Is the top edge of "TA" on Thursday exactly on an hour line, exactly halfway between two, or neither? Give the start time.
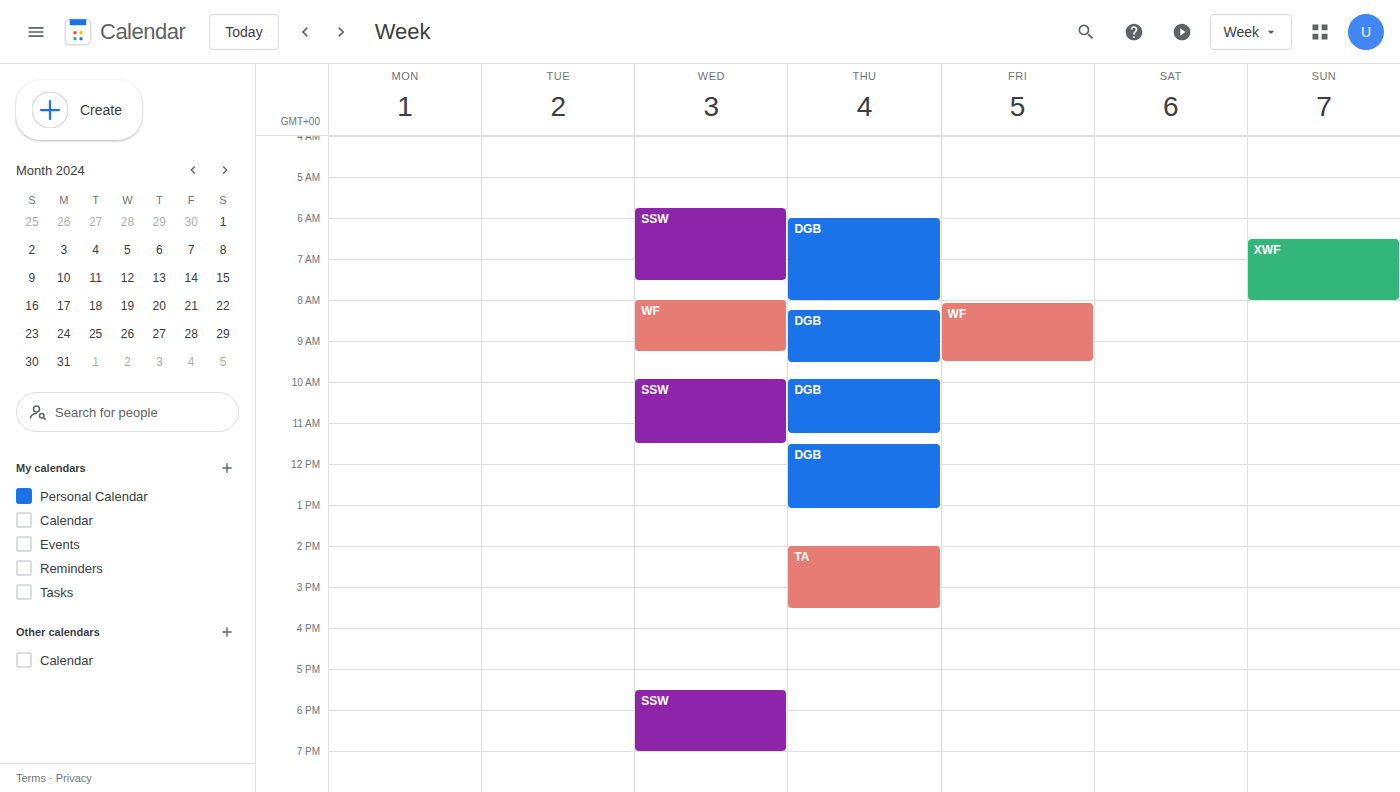
2:00 PM -- exactly on the 2 PM line.